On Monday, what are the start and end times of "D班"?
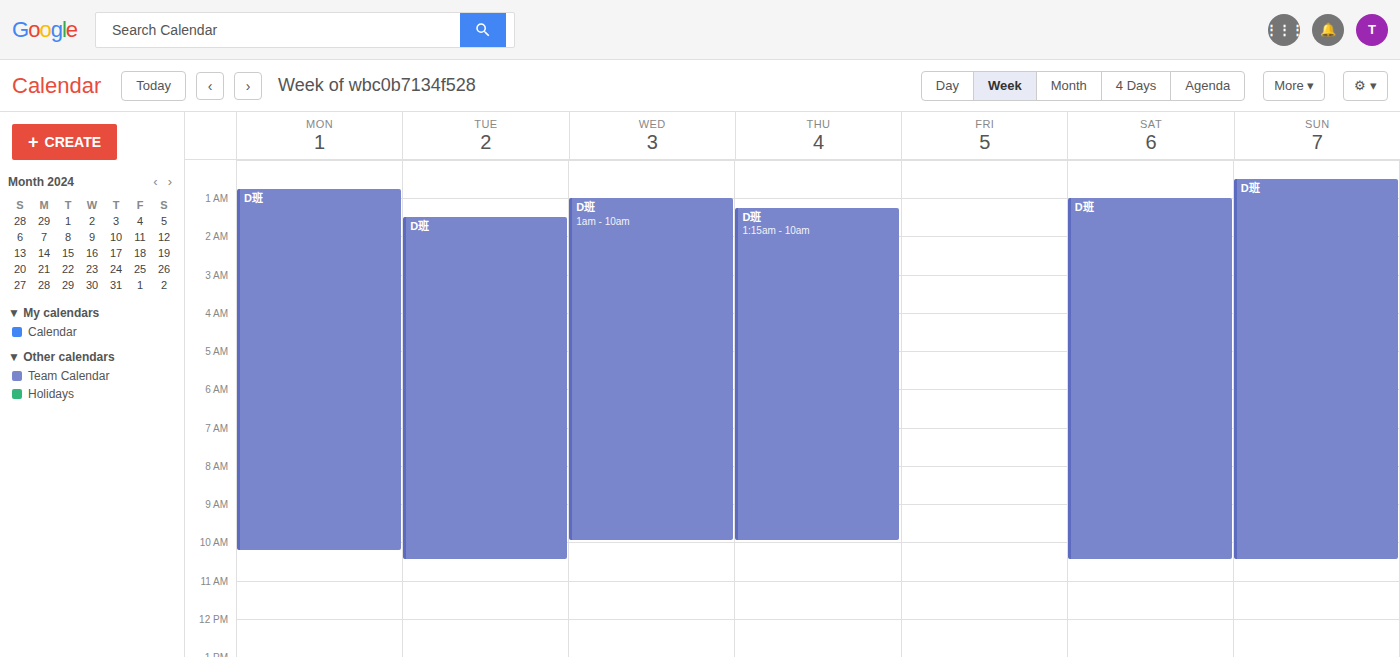
12:45 AM to 10:15 AM